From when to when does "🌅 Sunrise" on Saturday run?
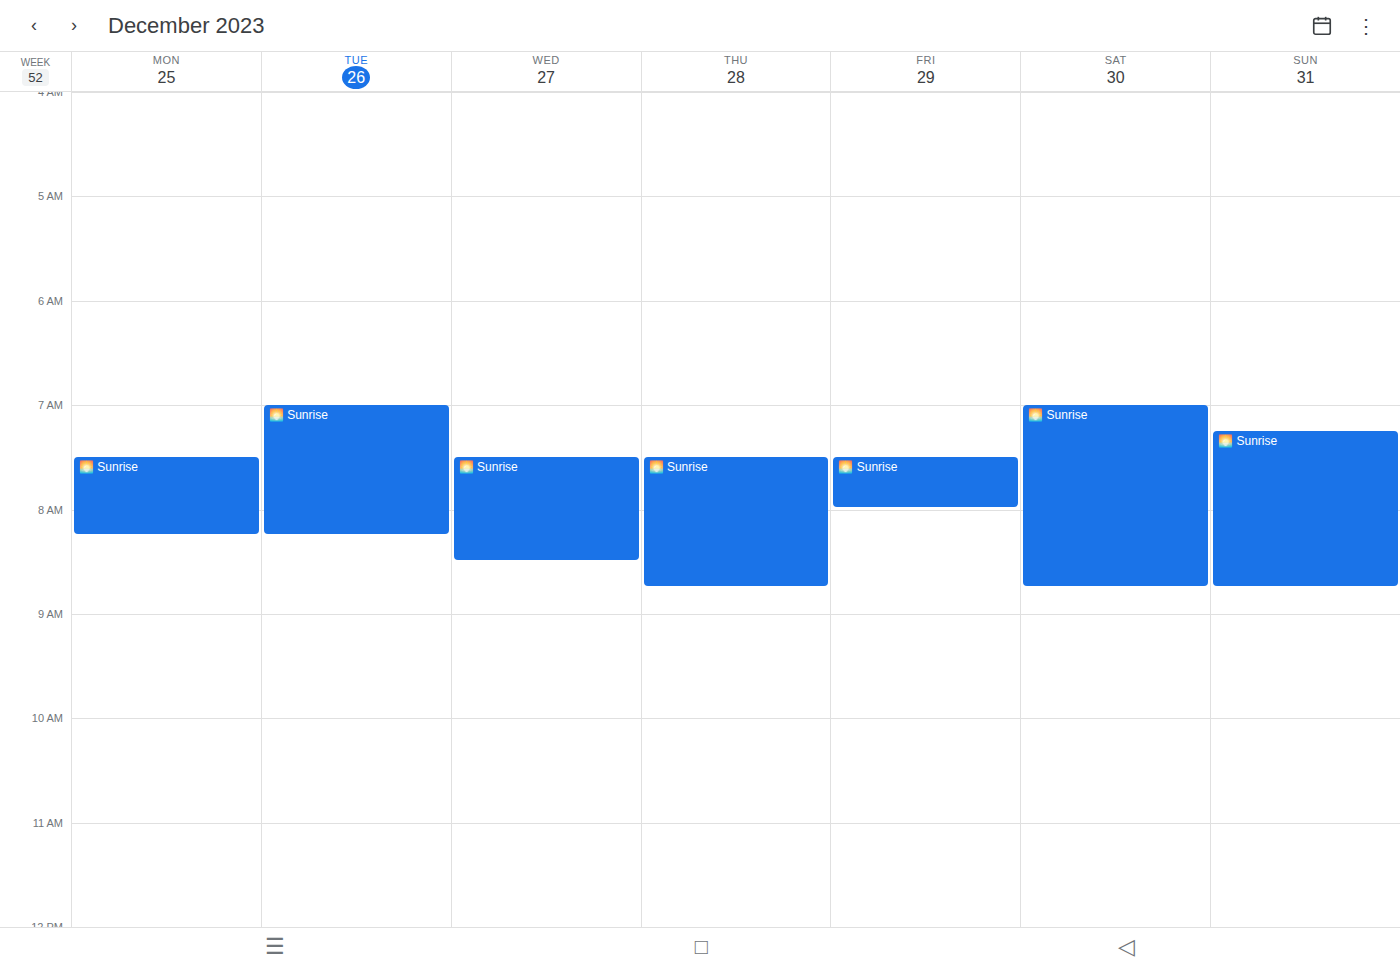
7:00 AM to 8:45 AM